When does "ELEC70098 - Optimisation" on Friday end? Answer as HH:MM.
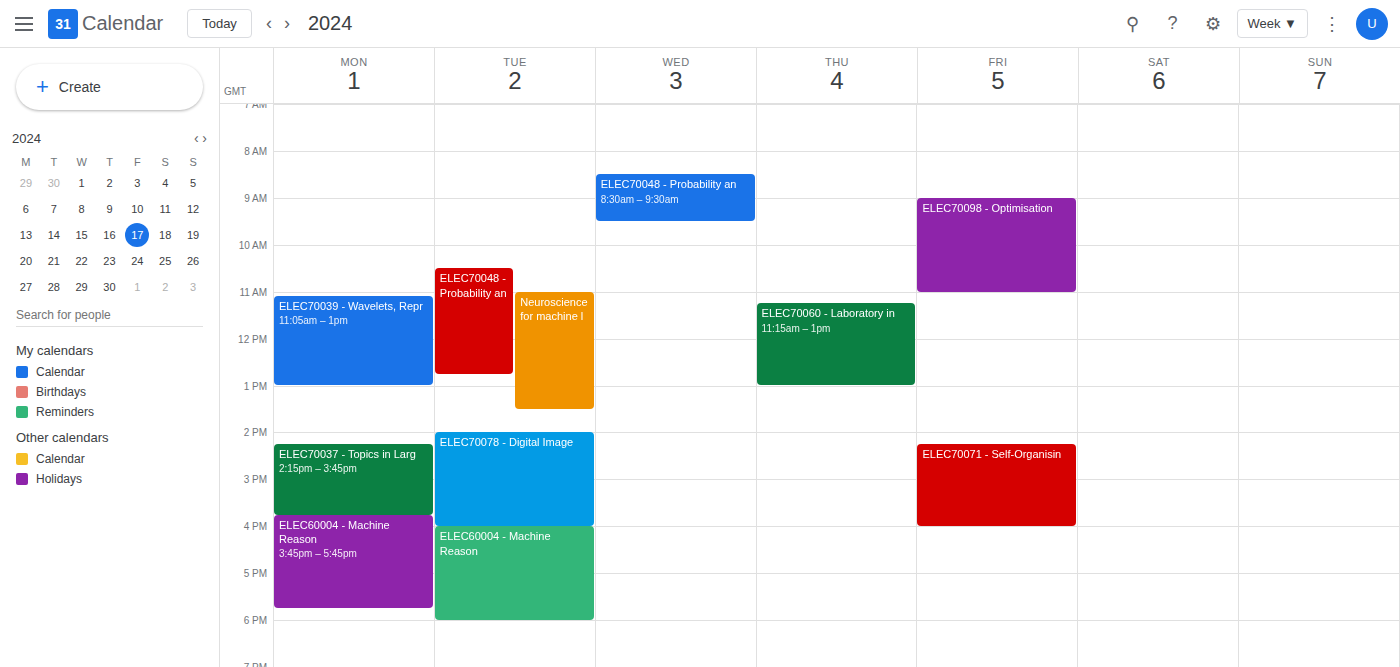
11:00